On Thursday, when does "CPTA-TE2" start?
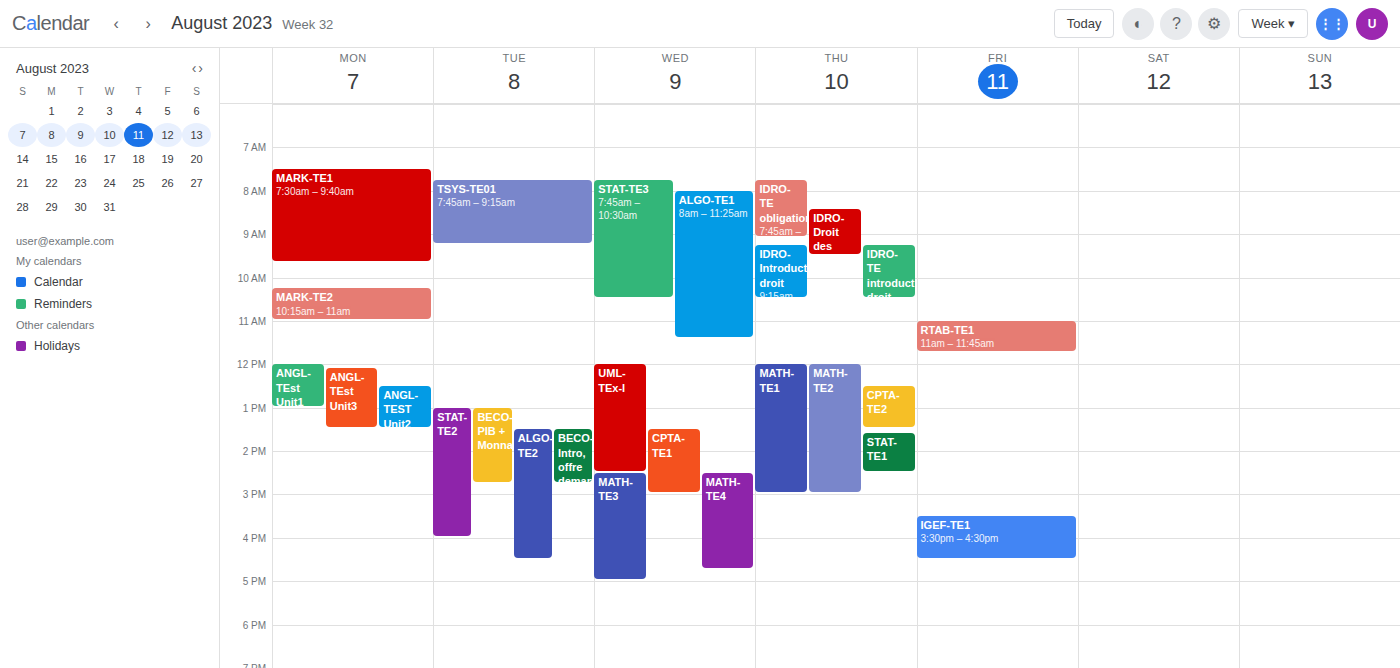
12:30 PM